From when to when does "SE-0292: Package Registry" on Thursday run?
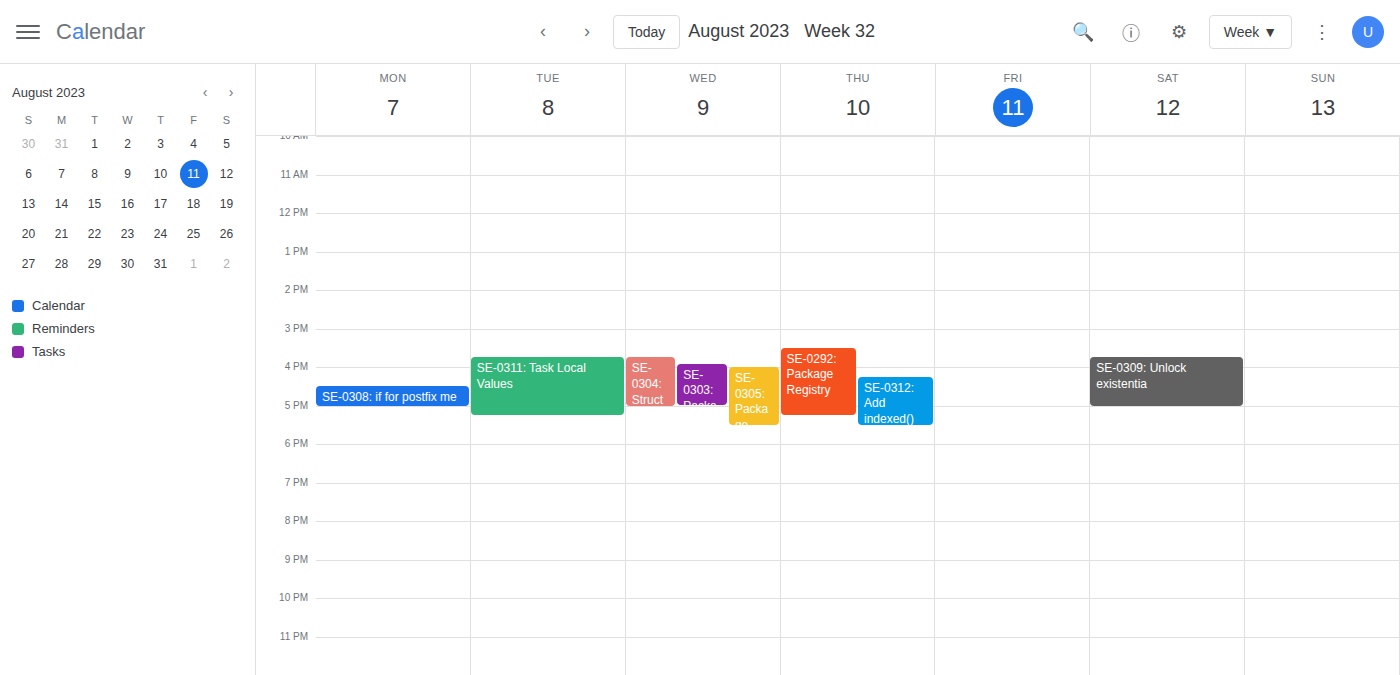
3:30 PM to 5:15 PM